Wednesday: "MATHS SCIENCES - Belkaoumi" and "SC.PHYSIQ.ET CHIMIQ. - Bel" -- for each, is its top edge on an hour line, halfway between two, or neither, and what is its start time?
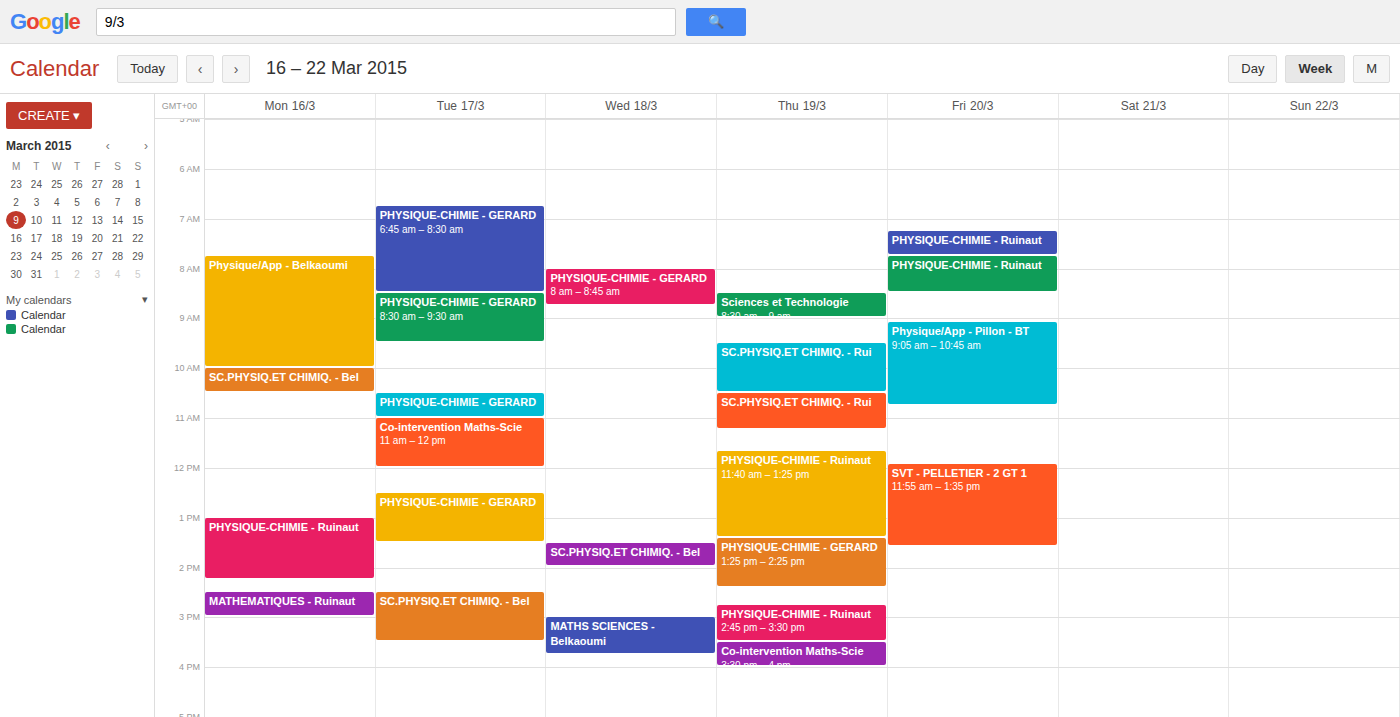
"MATHS SCIENCES - Belkaoumi": 3:00 PM, exactly on the 3 PM line. "SC.PHYSIQ.ET CHIMIQ. - Bel": 1:30 PM, halfway between the 1 PM and 2 PM lines.